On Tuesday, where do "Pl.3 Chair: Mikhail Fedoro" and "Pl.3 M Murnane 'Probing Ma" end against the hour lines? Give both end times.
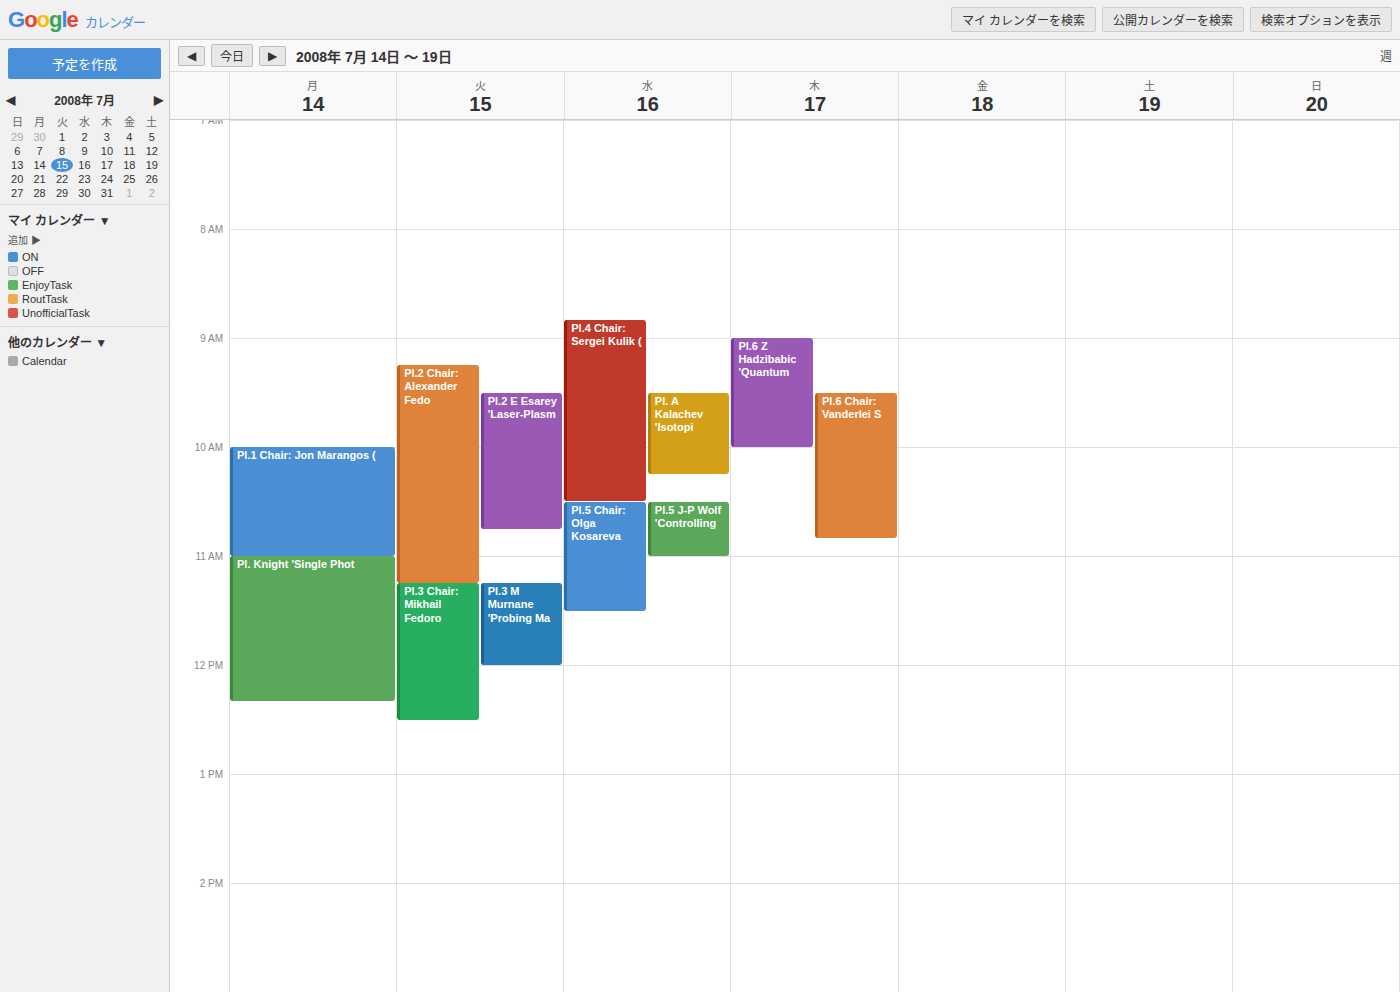
"Pl.3 Chair: Mikhail Fedoro": 12:30 PM, halfway between the 12 PM and 1 PM lines. "Pl.3 M Murnane 'Probing Ma": 12:00 PM, exactly on the 12 PM line.